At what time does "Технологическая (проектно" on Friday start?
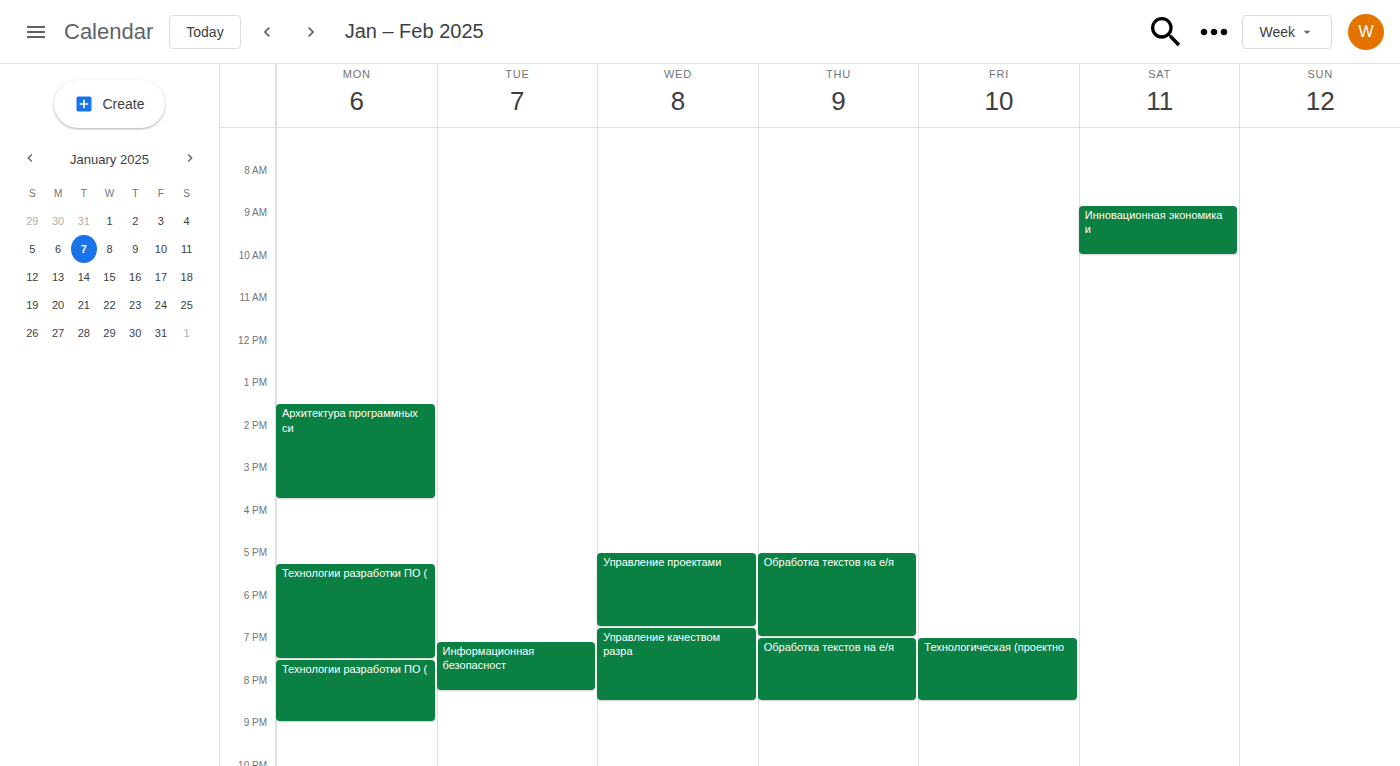
7:00 PM